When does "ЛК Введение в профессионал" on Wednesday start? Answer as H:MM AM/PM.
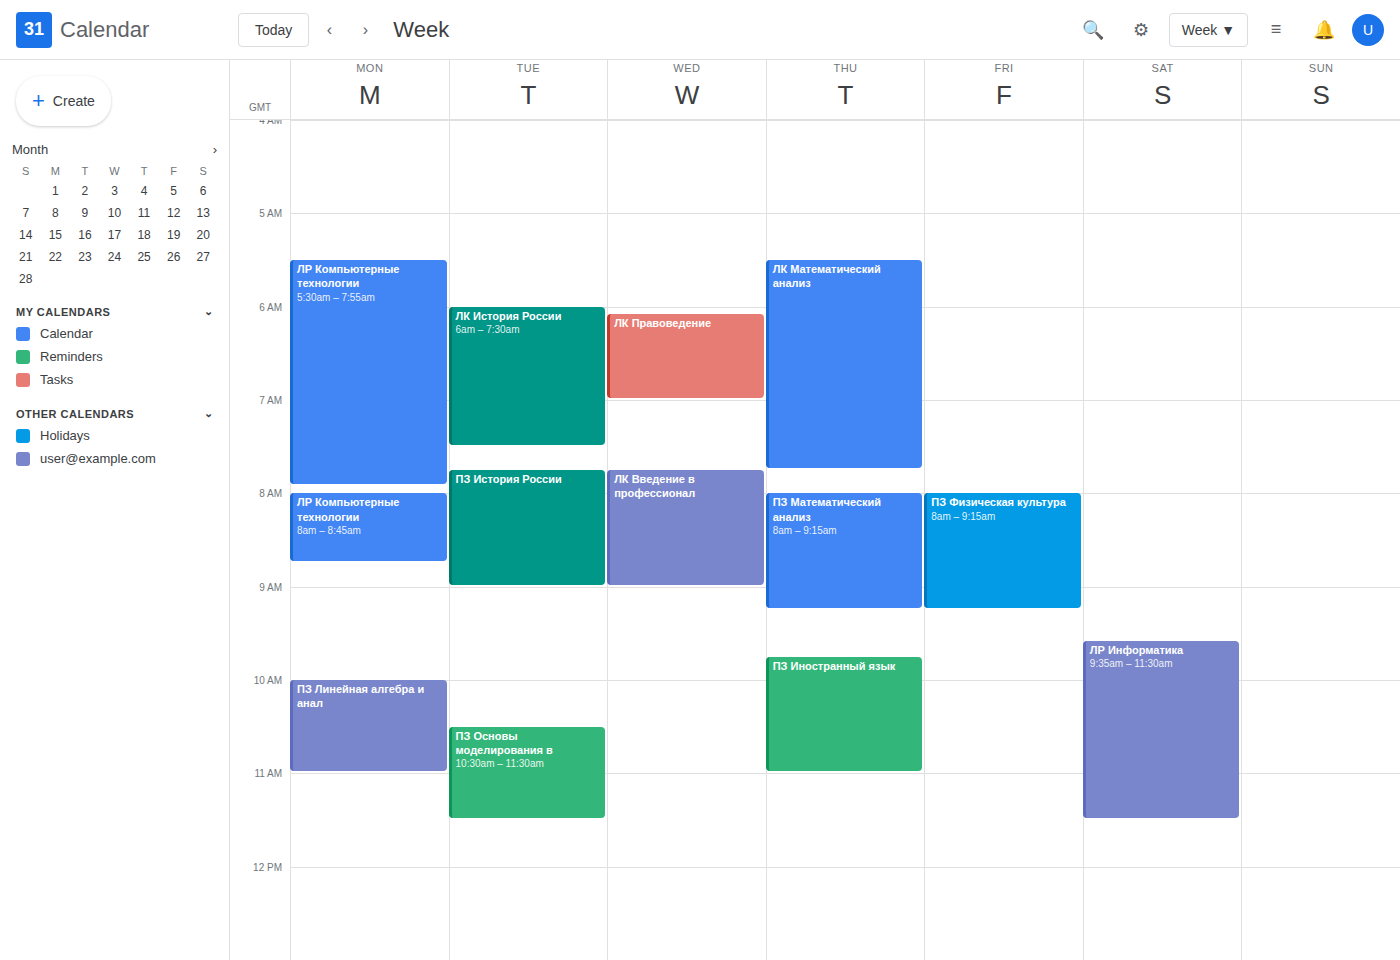
7:45 AM